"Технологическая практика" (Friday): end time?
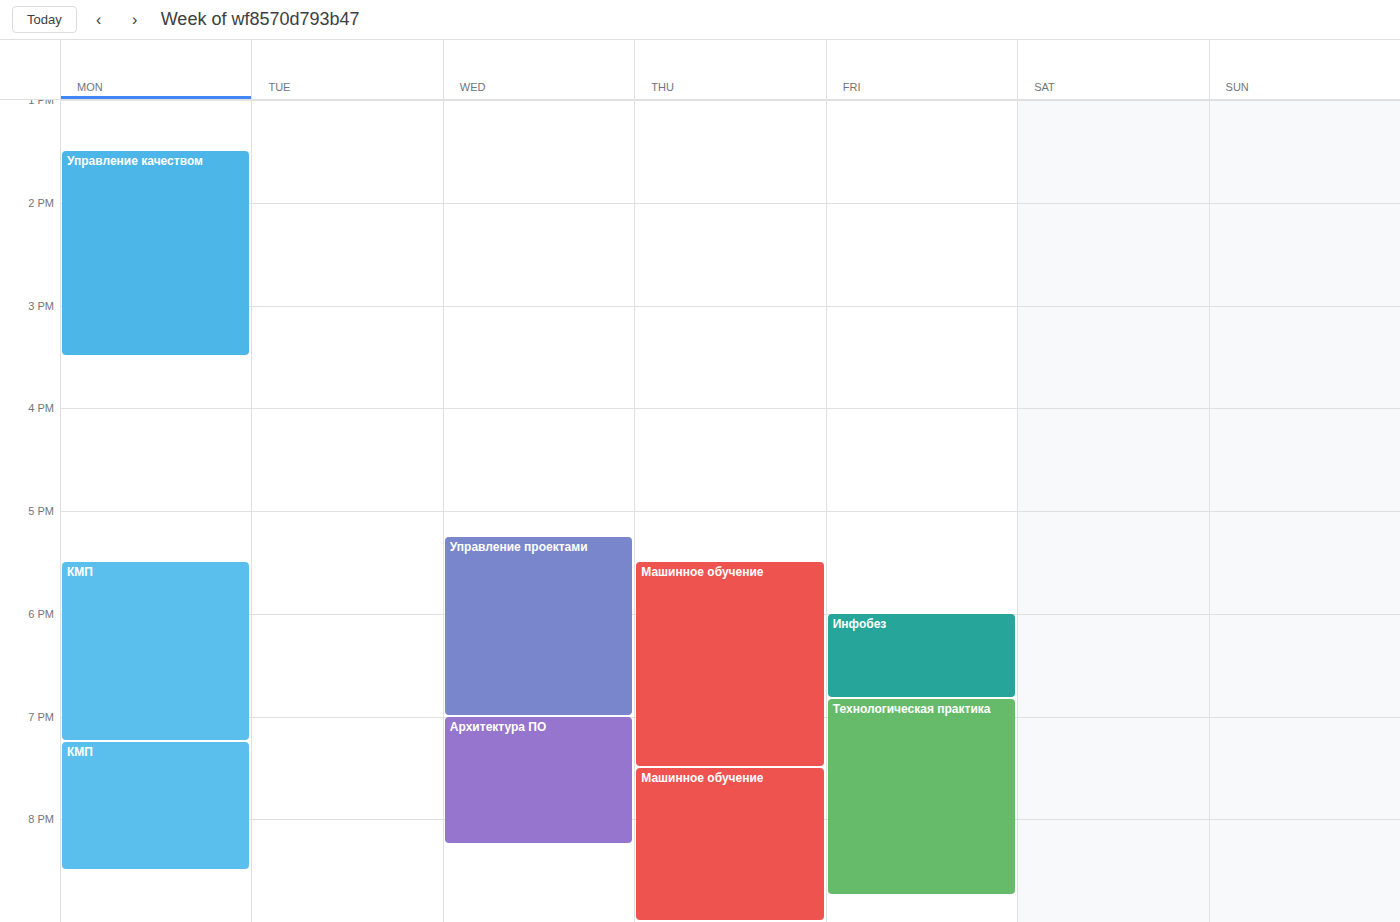
8:45 PM